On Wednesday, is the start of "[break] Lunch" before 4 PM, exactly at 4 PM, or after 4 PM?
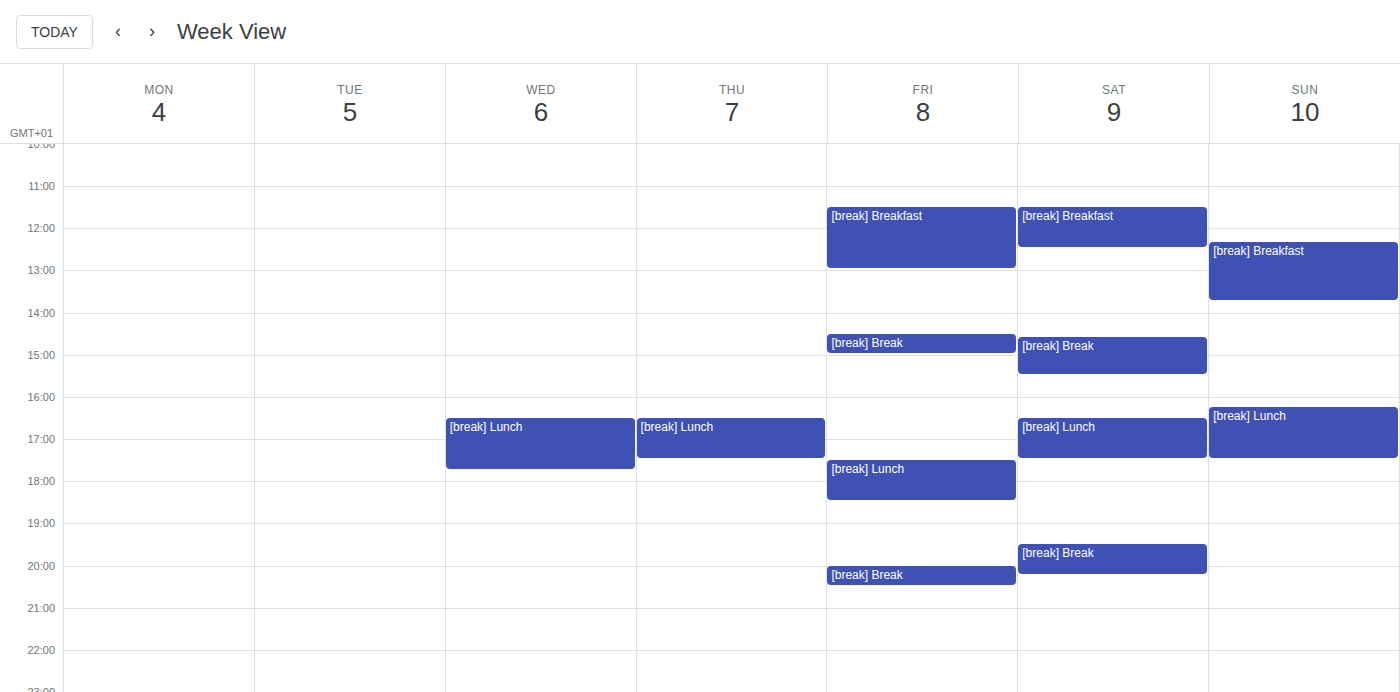
4:30 PM -- after 4 PM, 30 minutes below the 4 PM line.